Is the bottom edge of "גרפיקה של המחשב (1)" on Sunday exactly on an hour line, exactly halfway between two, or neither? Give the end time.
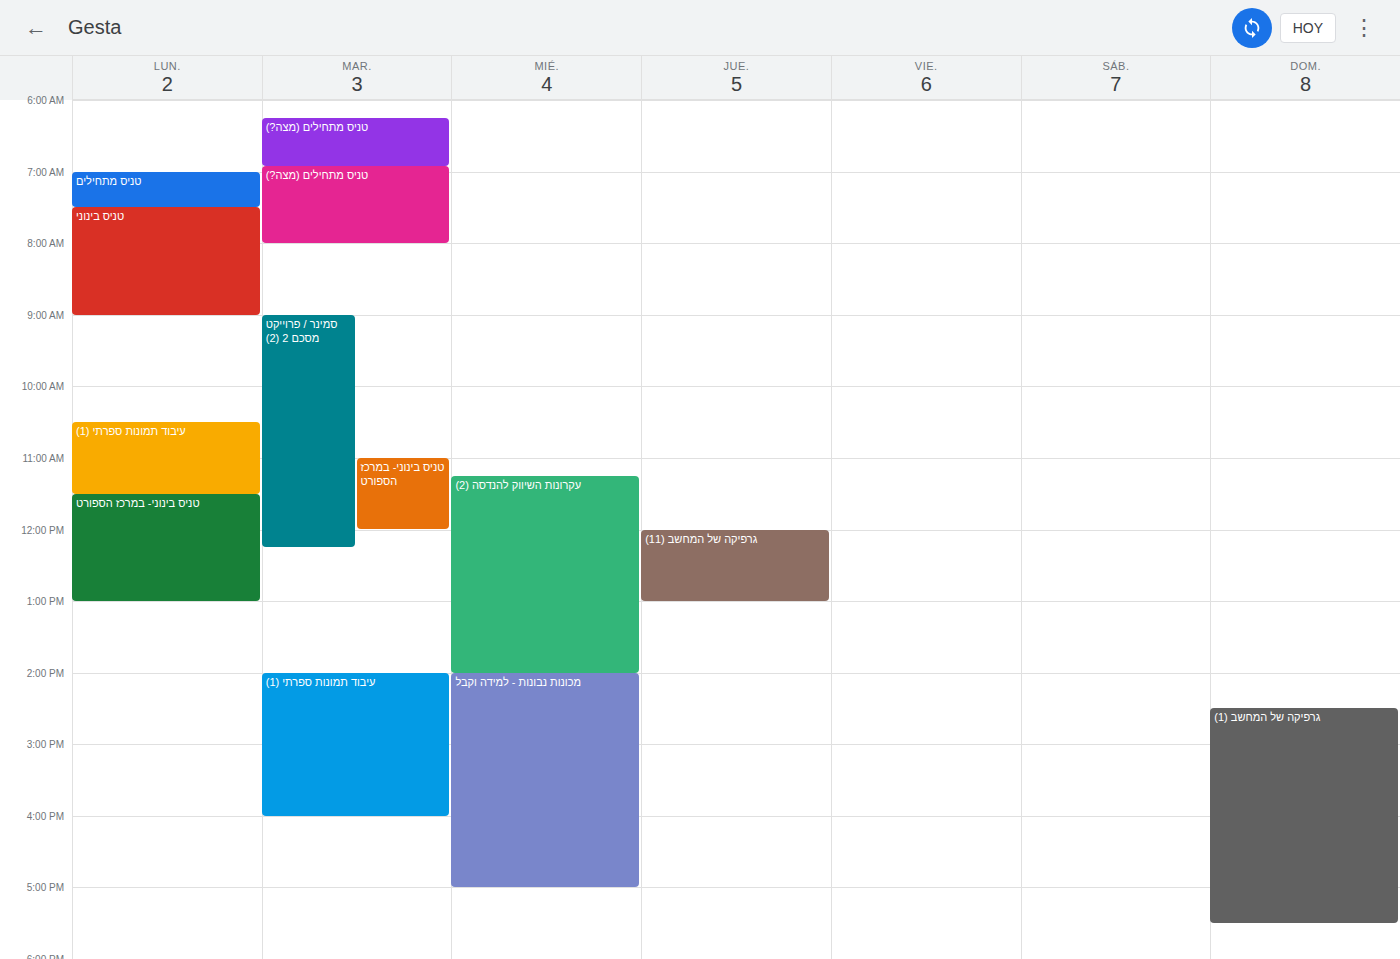
5:30 PM -- halfway between the 5 PM and 6 PM lines.